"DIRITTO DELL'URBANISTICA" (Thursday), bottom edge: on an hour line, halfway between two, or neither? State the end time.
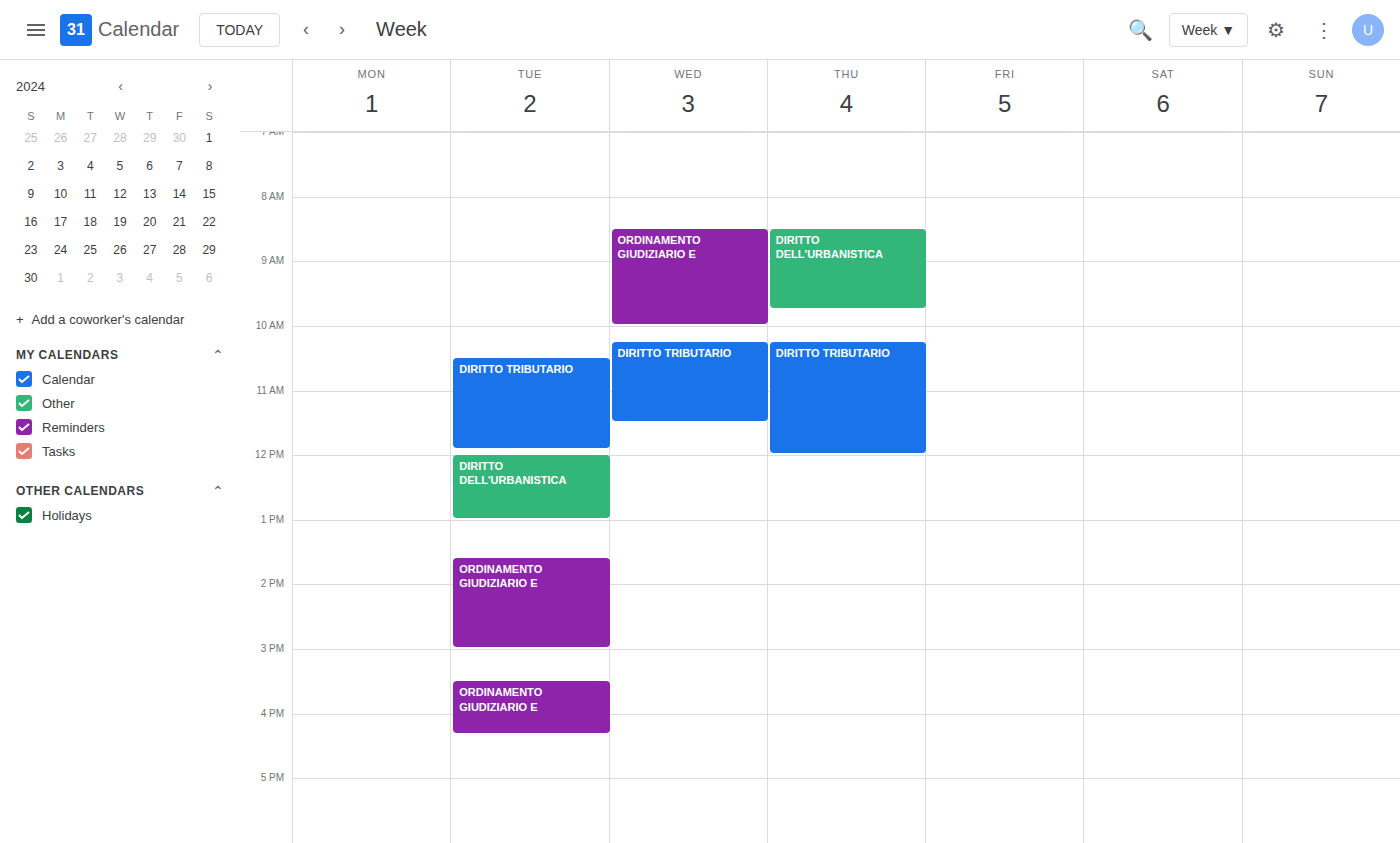
9:45 AM -- neither: three quarters of the way from the 9 AM line to the 10 AM line.